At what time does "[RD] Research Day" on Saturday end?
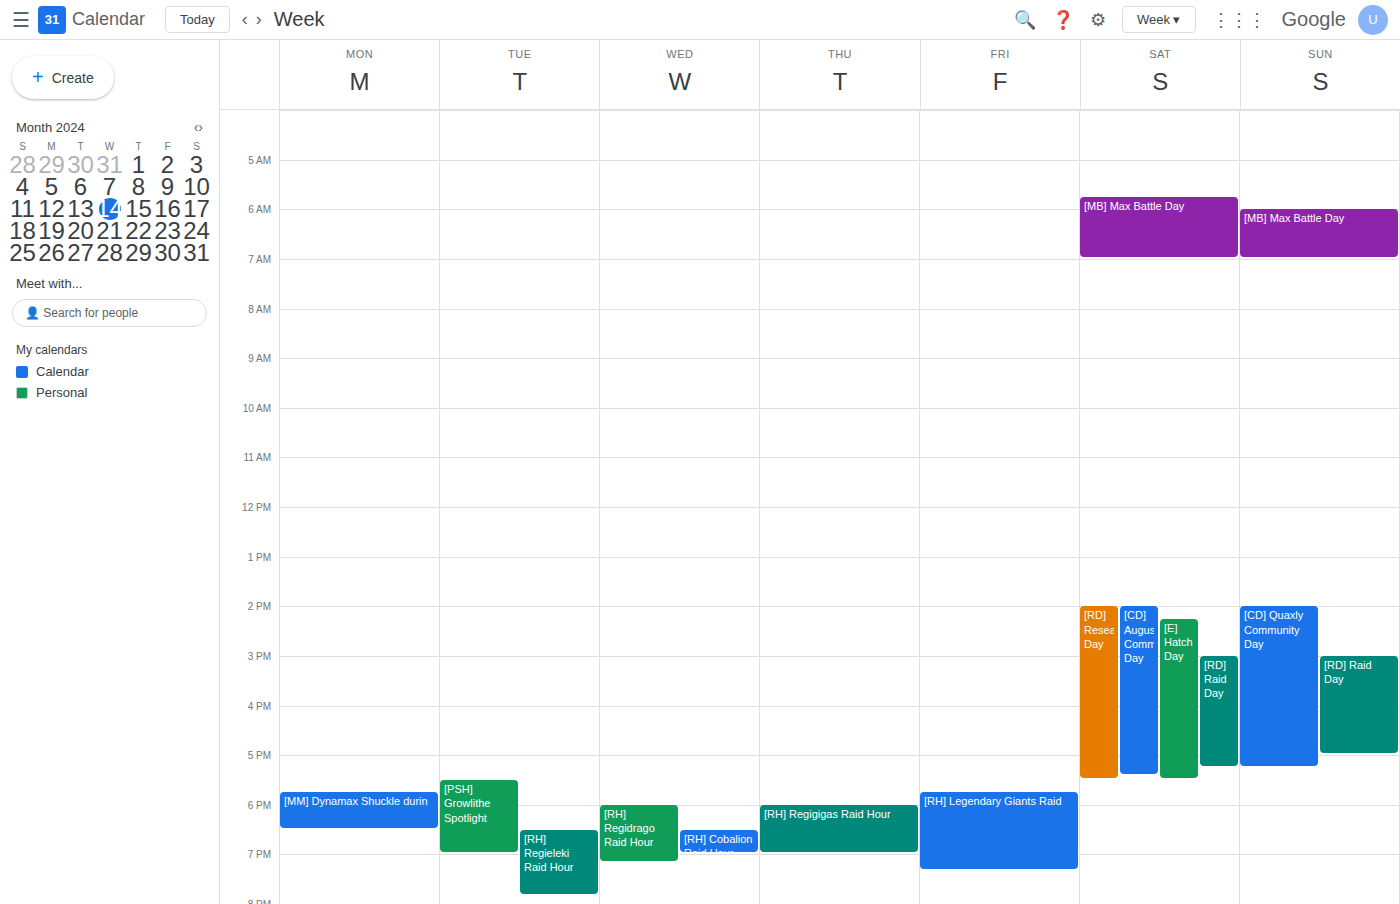
5:30 PM